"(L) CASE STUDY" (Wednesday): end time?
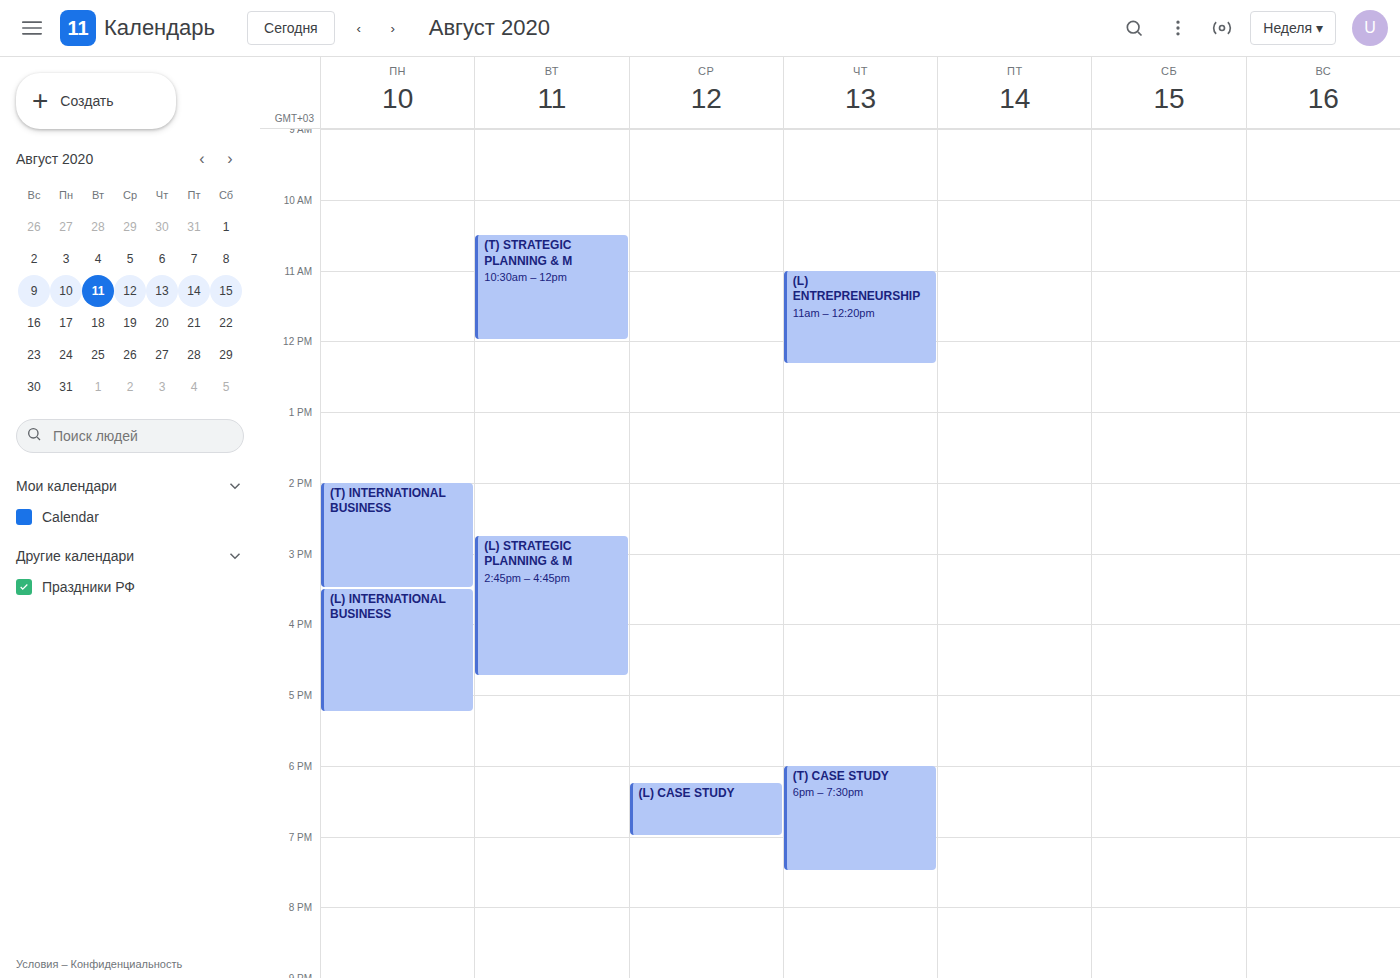
19:00